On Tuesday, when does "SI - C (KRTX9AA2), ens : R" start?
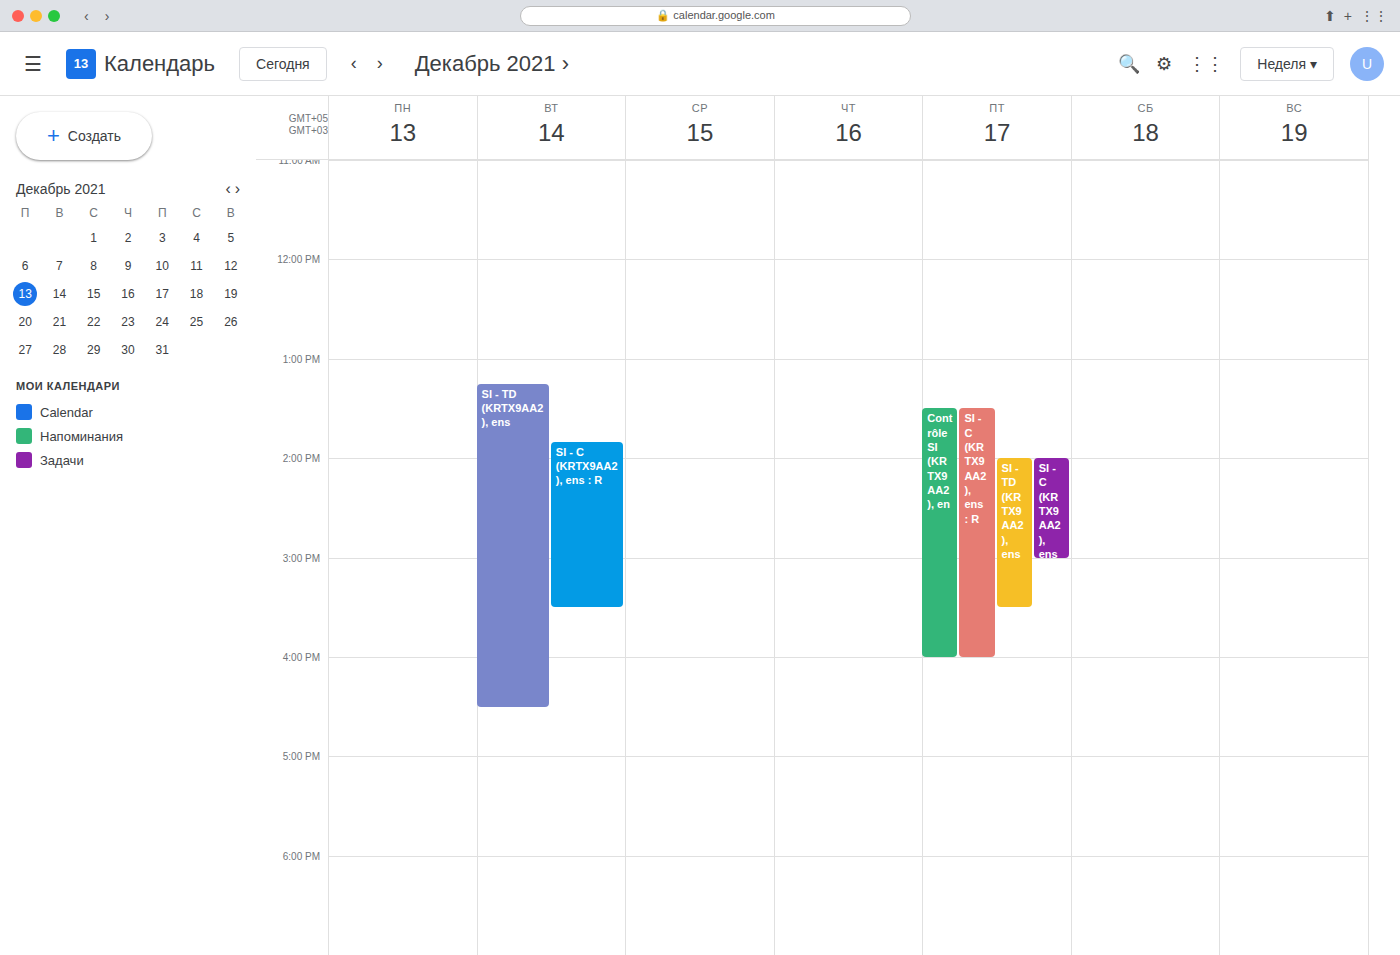
1:50 PM